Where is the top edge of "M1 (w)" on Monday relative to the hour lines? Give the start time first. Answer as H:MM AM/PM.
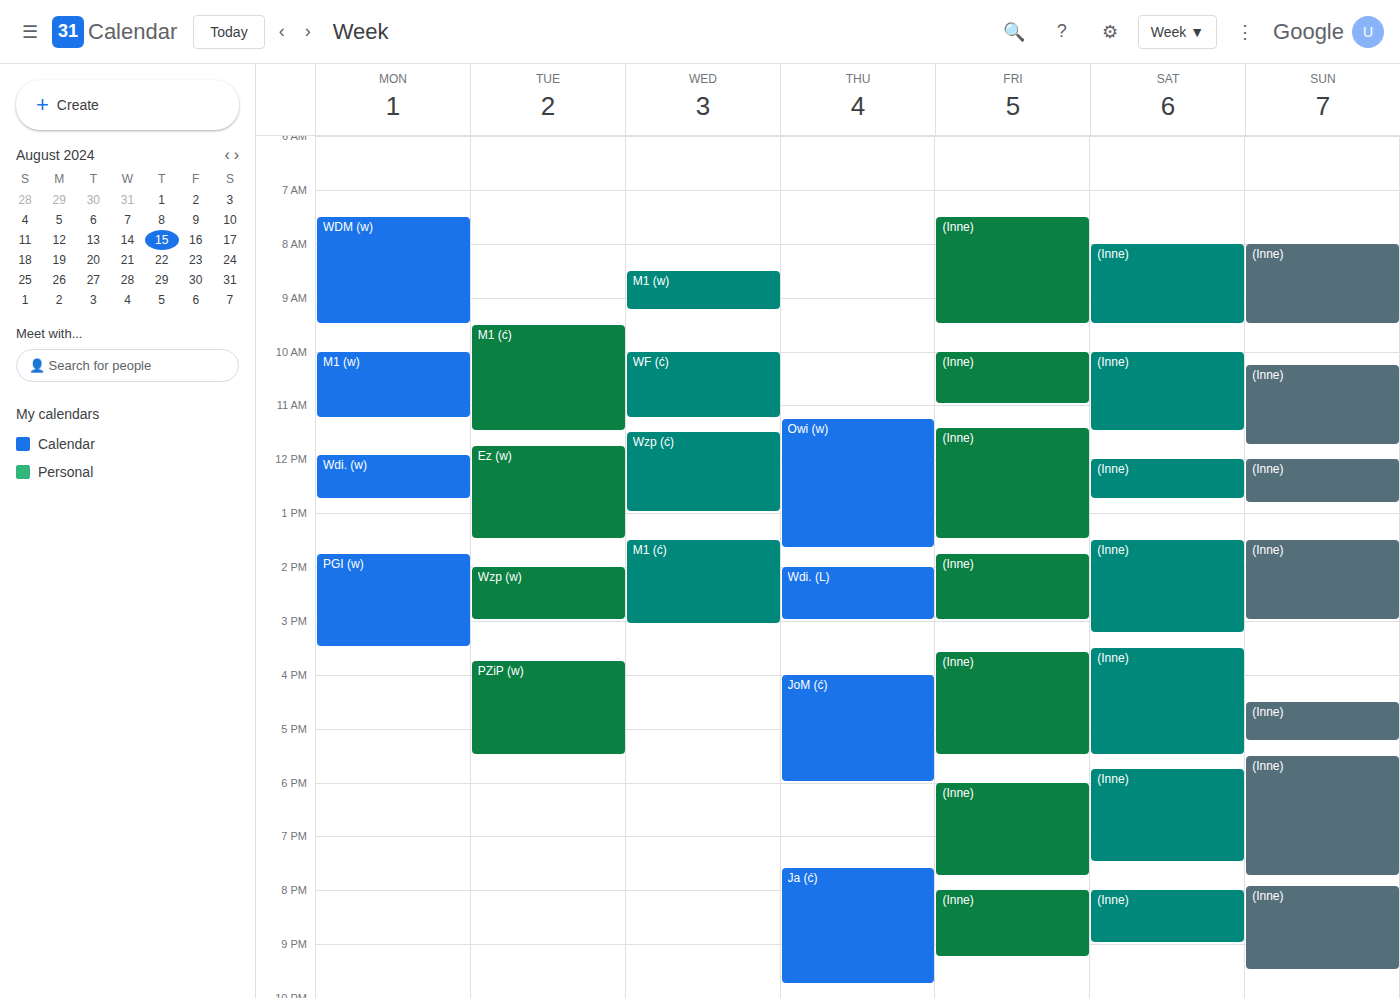
10:00 AM -- exactly on the 10 AM line.